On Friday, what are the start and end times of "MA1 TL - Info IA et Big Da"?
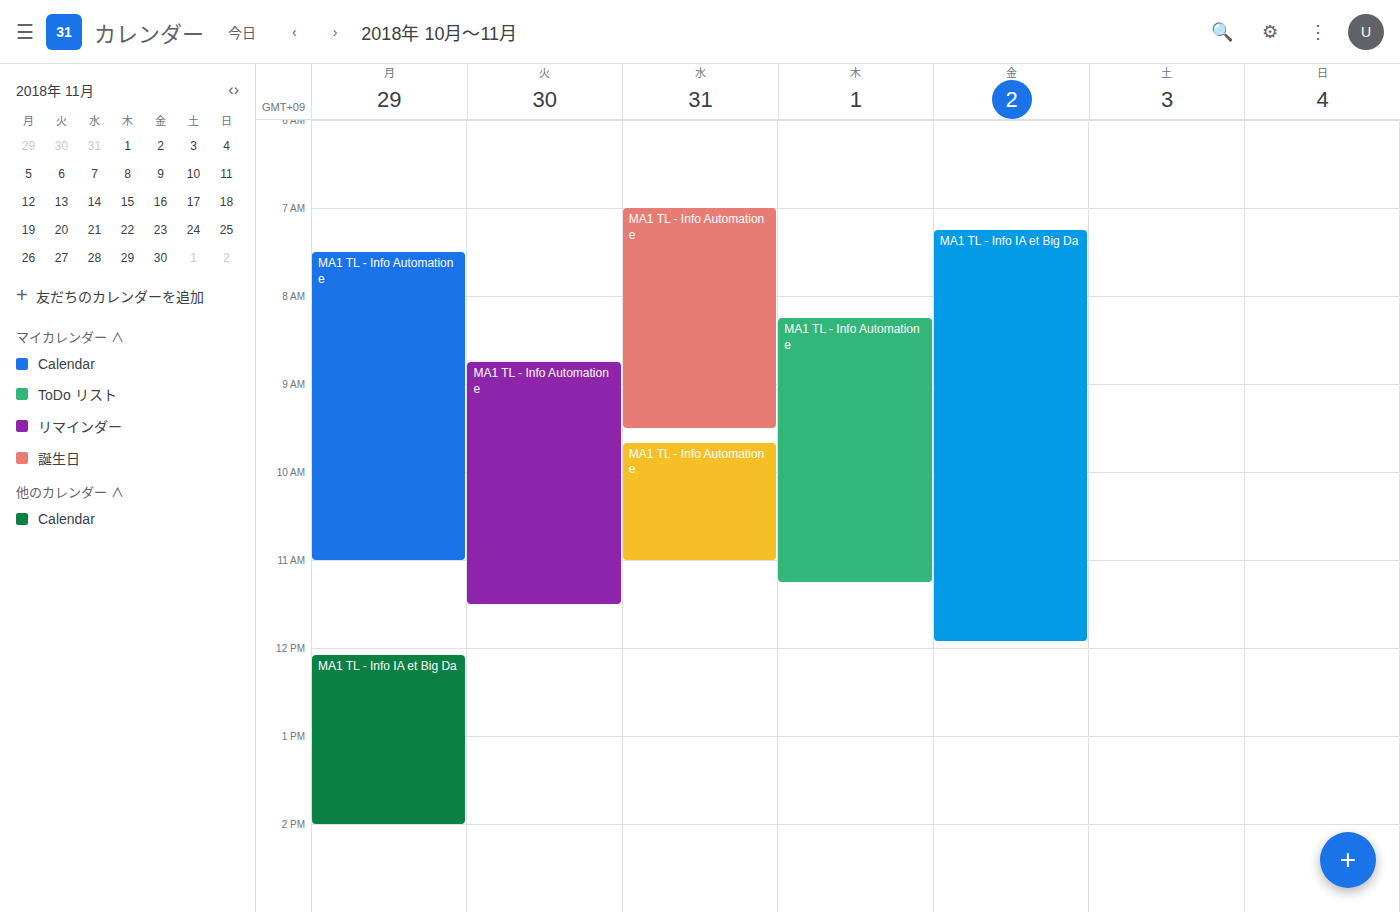
7:15 AM to 11:55 AM